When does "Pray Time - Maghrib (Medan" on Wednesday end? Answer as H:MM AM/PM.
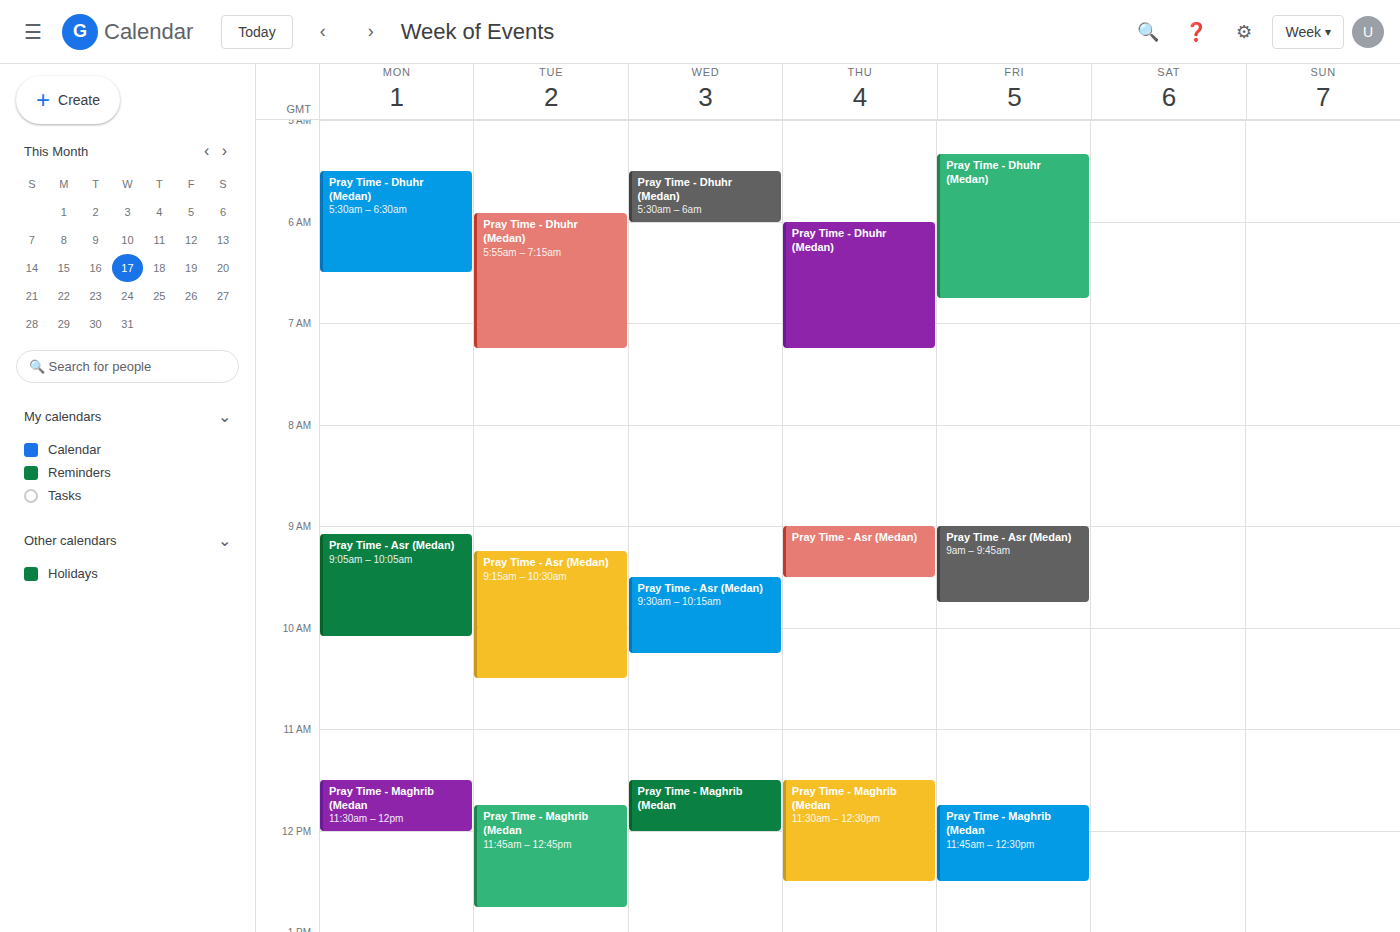
12:00 PM